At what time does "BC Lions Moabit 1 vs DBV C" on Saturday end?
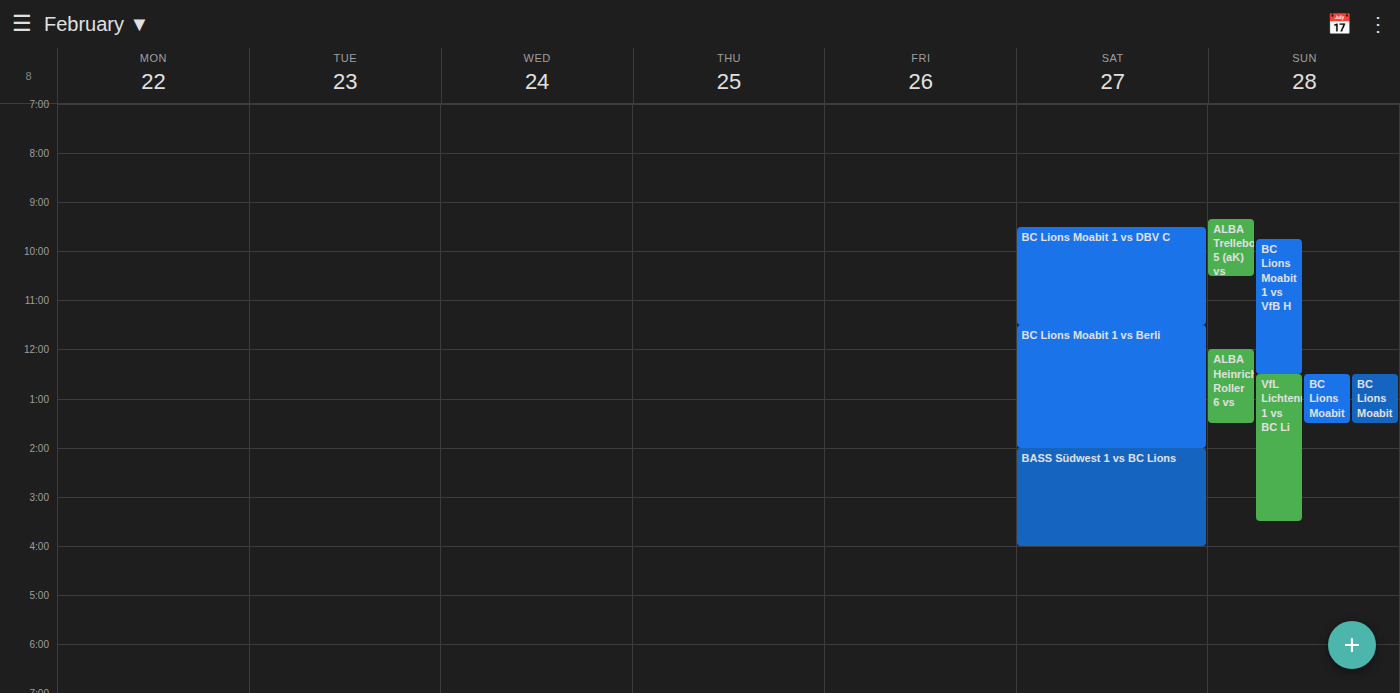
11:30 AM